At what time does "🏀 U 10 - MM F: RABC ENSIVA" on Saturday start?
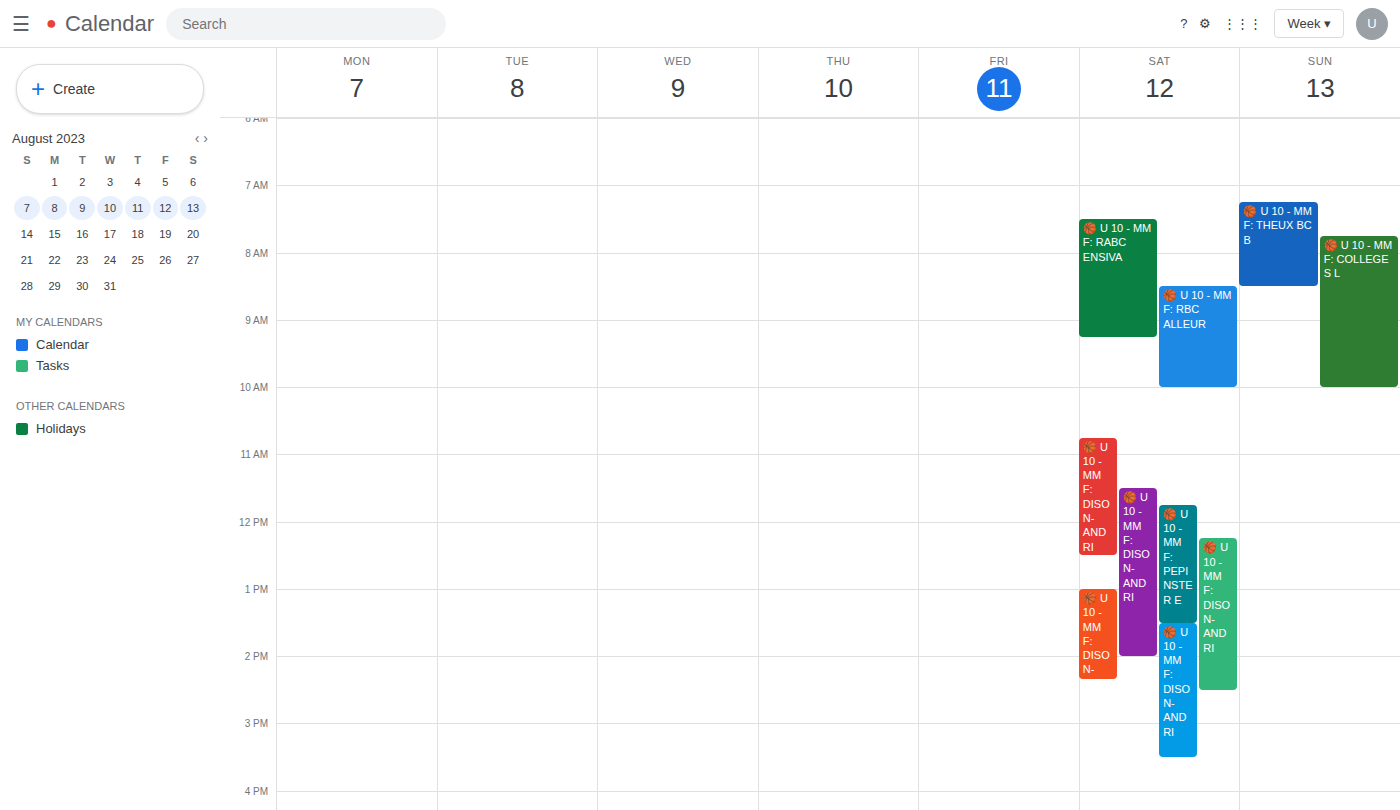
7:30 AM